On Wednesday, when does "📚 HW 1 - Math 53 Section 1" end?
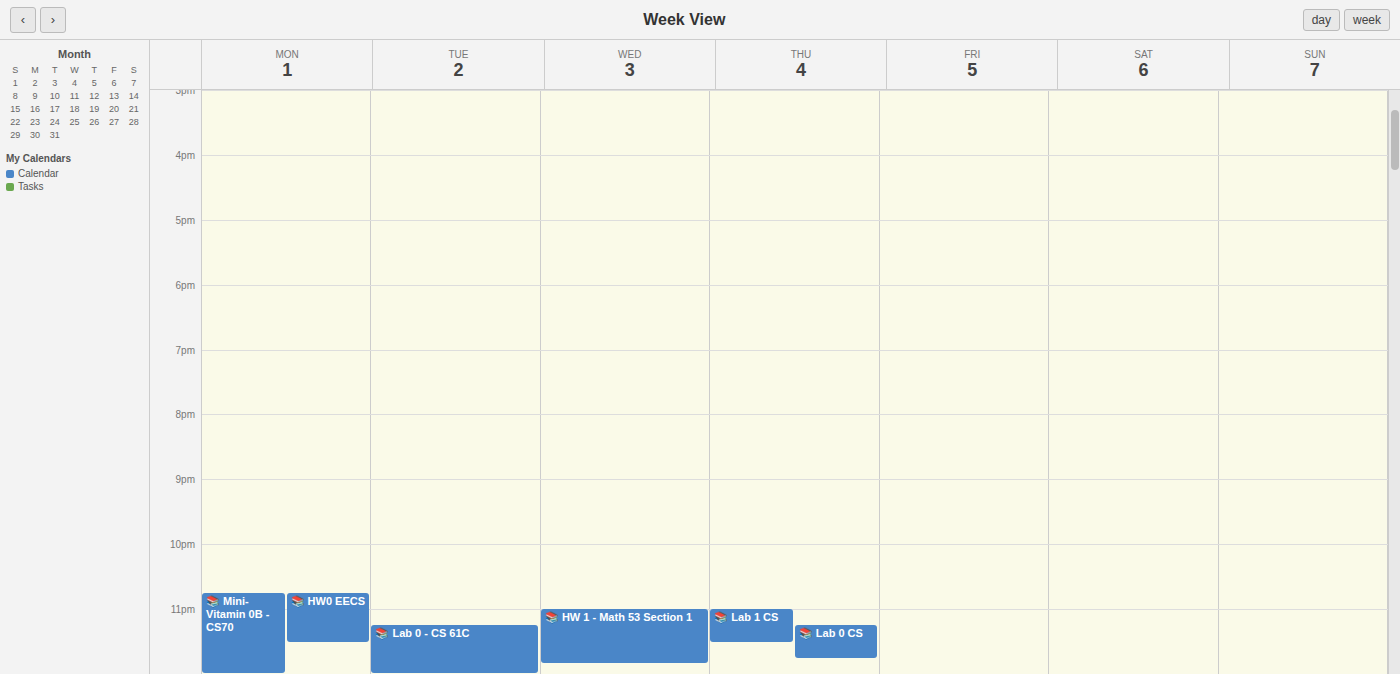
23:50